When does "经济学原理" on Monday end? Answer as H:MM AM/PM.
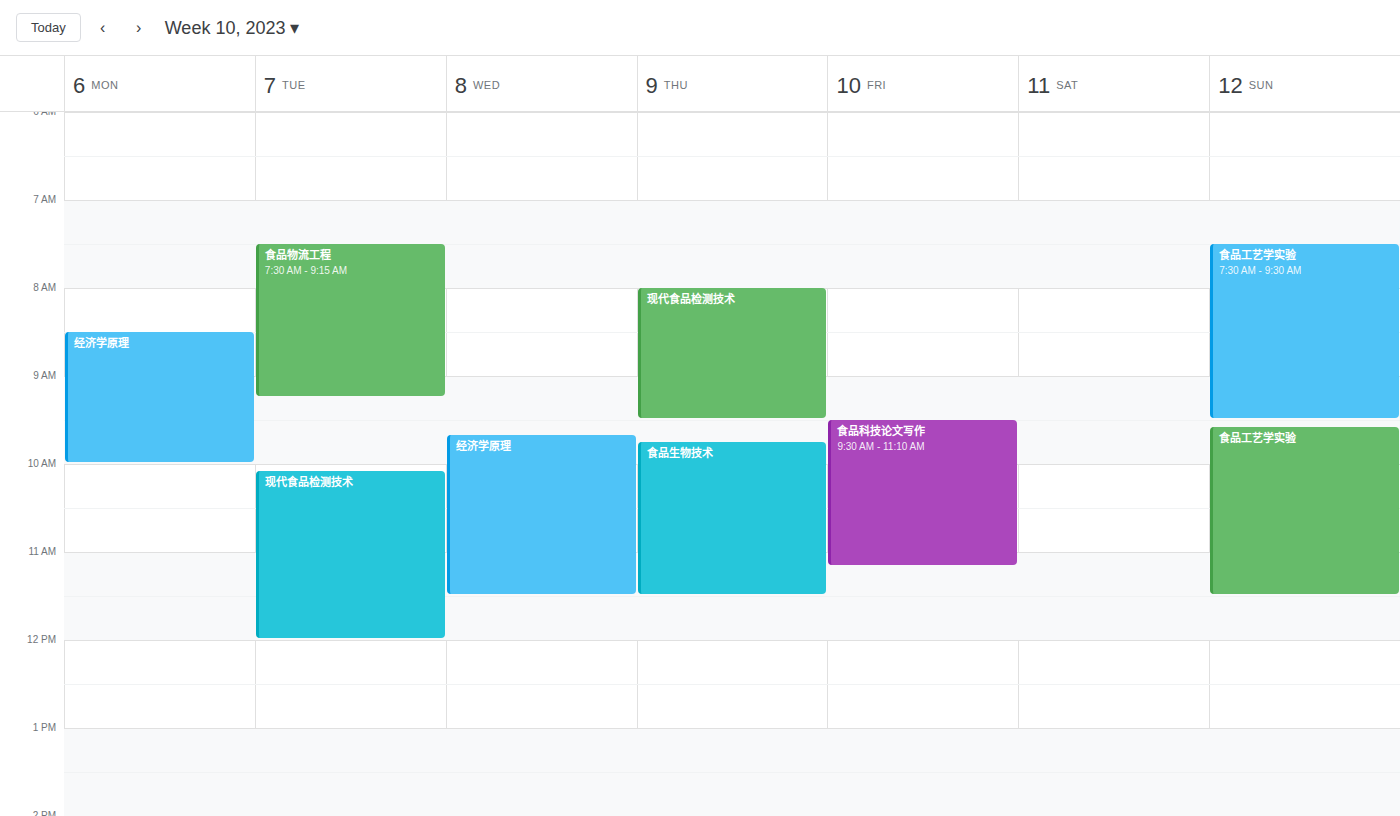
10:00 AM